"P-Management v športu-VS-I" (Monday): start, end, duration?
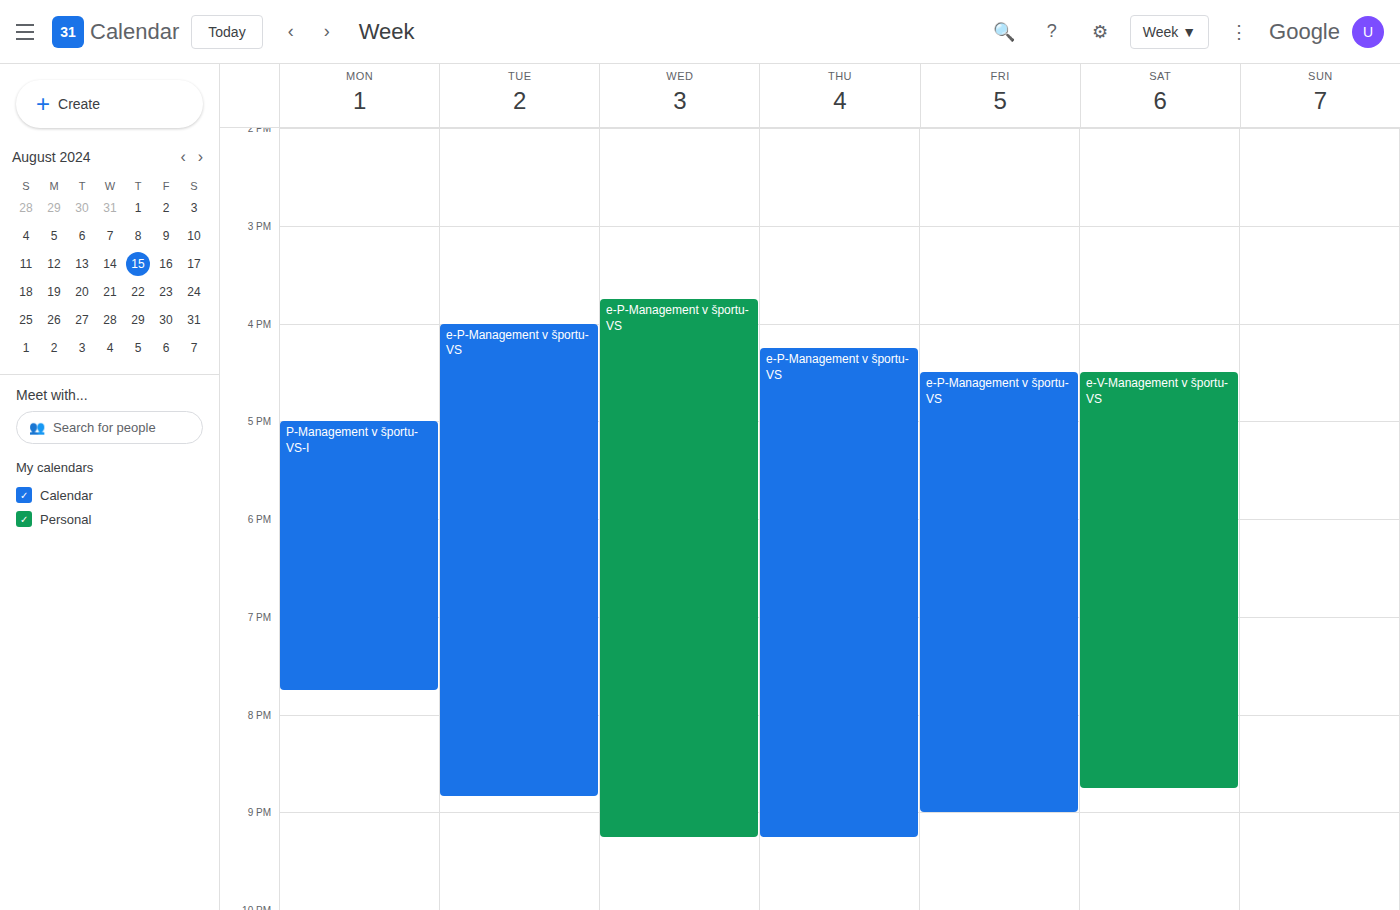
5:00 PM to 7:45 PM, 2 hours 45 minutes